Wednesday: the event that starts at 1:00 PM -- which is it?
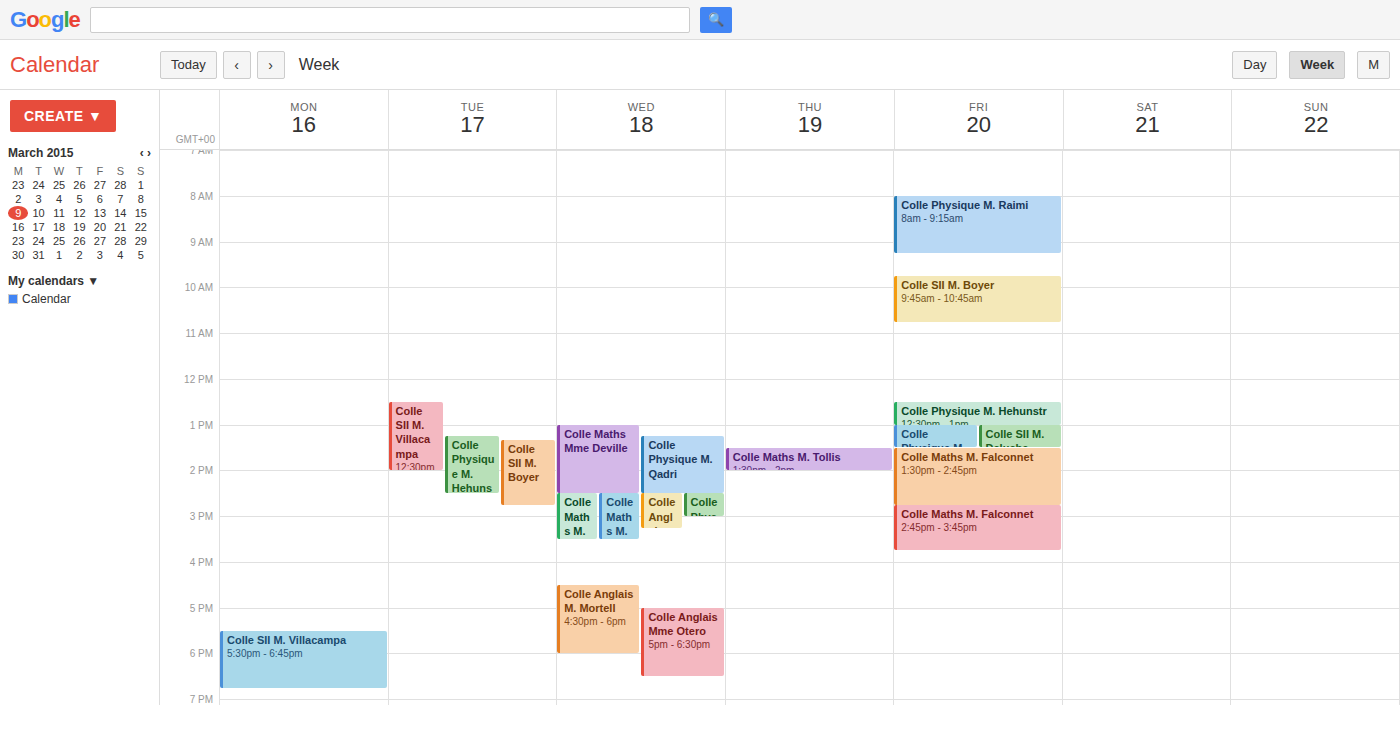
"Colle Maths Mme Deville"